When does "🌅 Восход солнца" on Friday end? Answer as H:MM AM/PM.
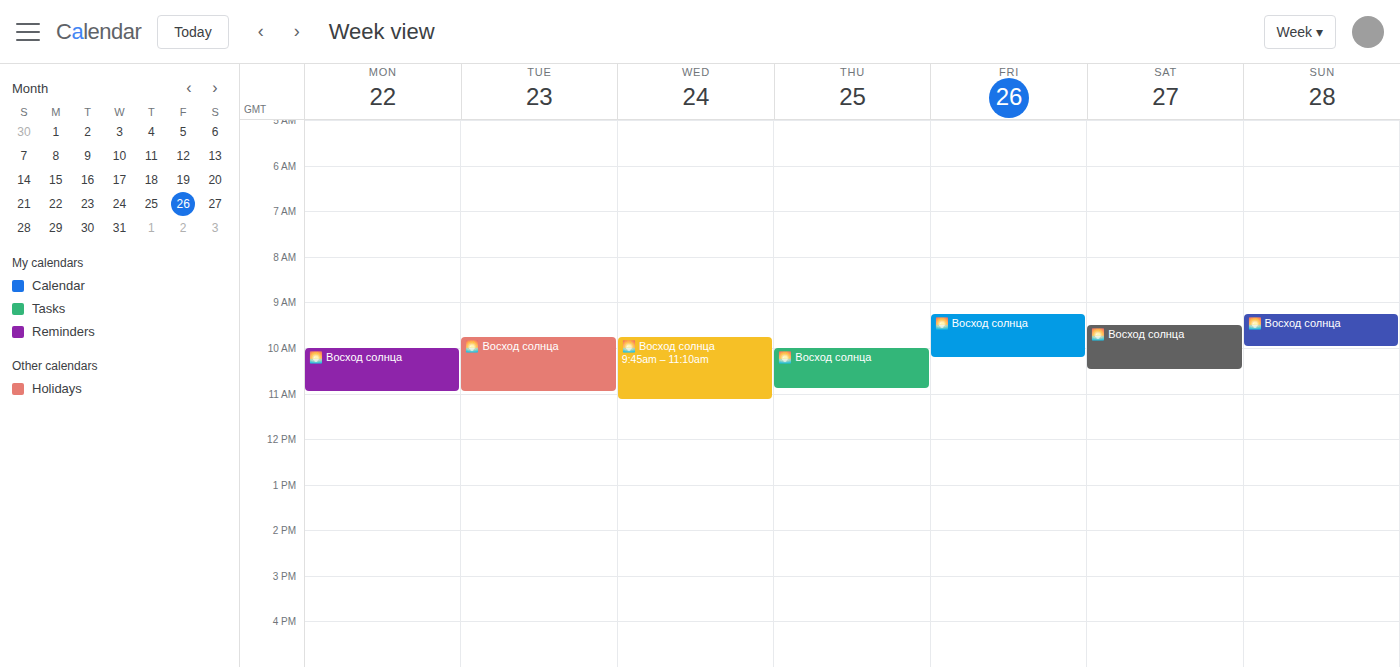
10:15 AM